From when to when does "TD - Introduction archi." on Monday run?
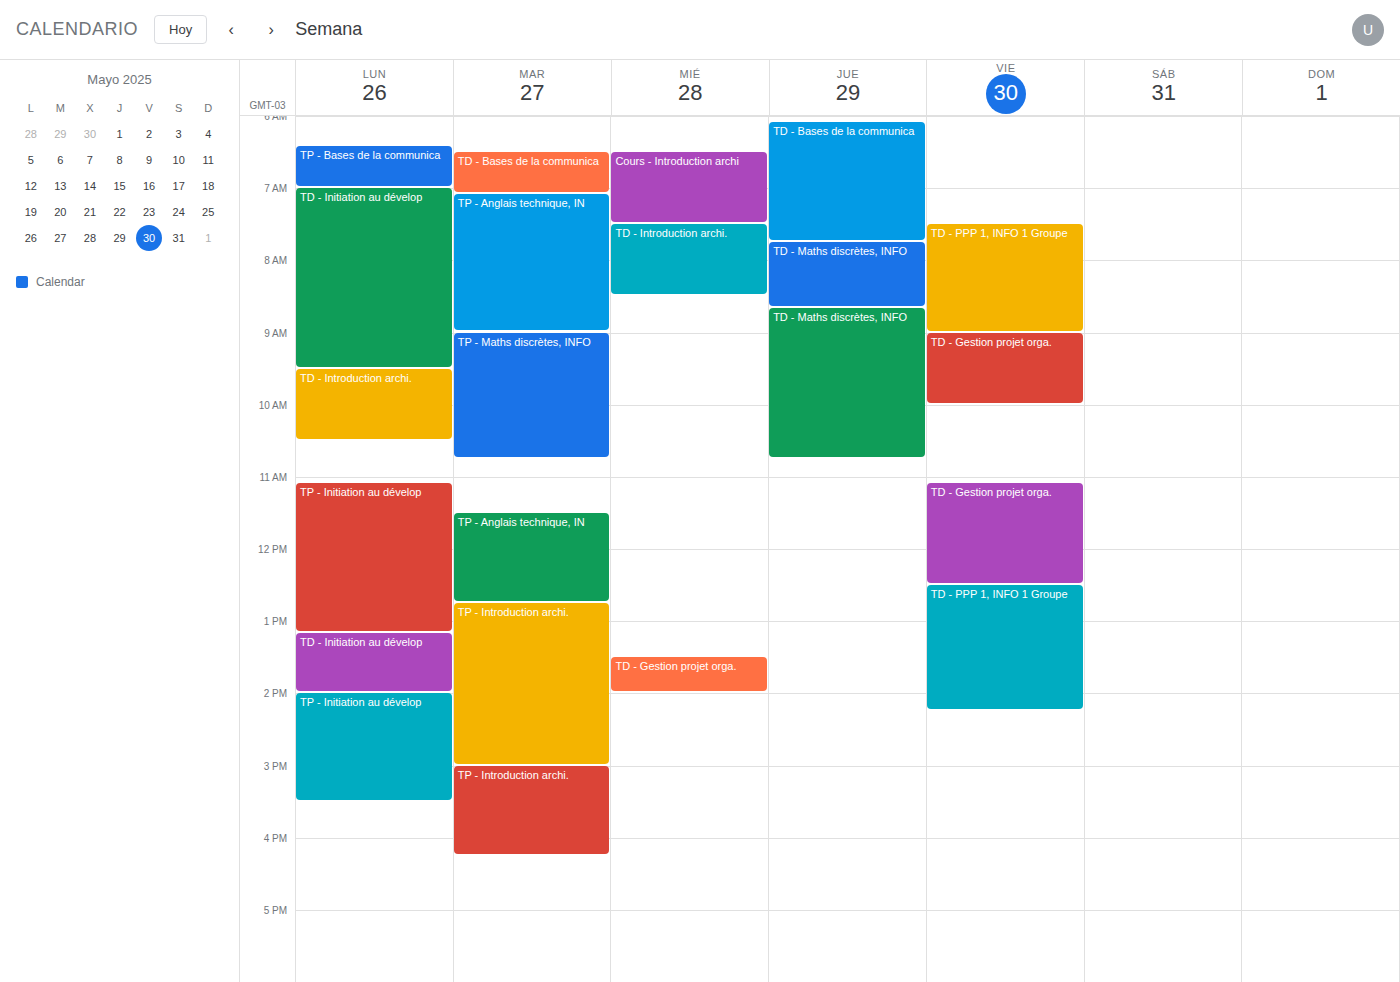
9:30 AM to 10:30 AM